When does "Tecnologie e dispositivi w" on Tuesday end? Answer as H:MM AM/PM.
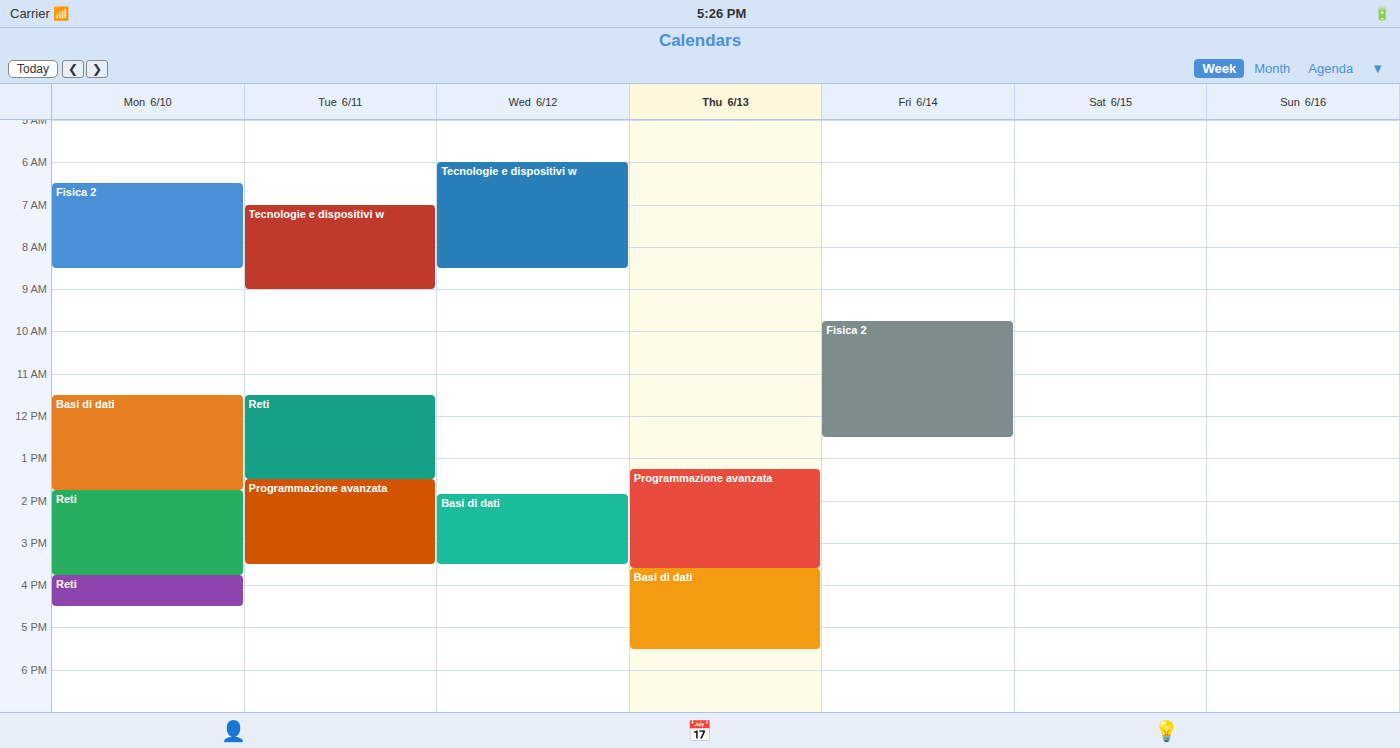
9:00 AM